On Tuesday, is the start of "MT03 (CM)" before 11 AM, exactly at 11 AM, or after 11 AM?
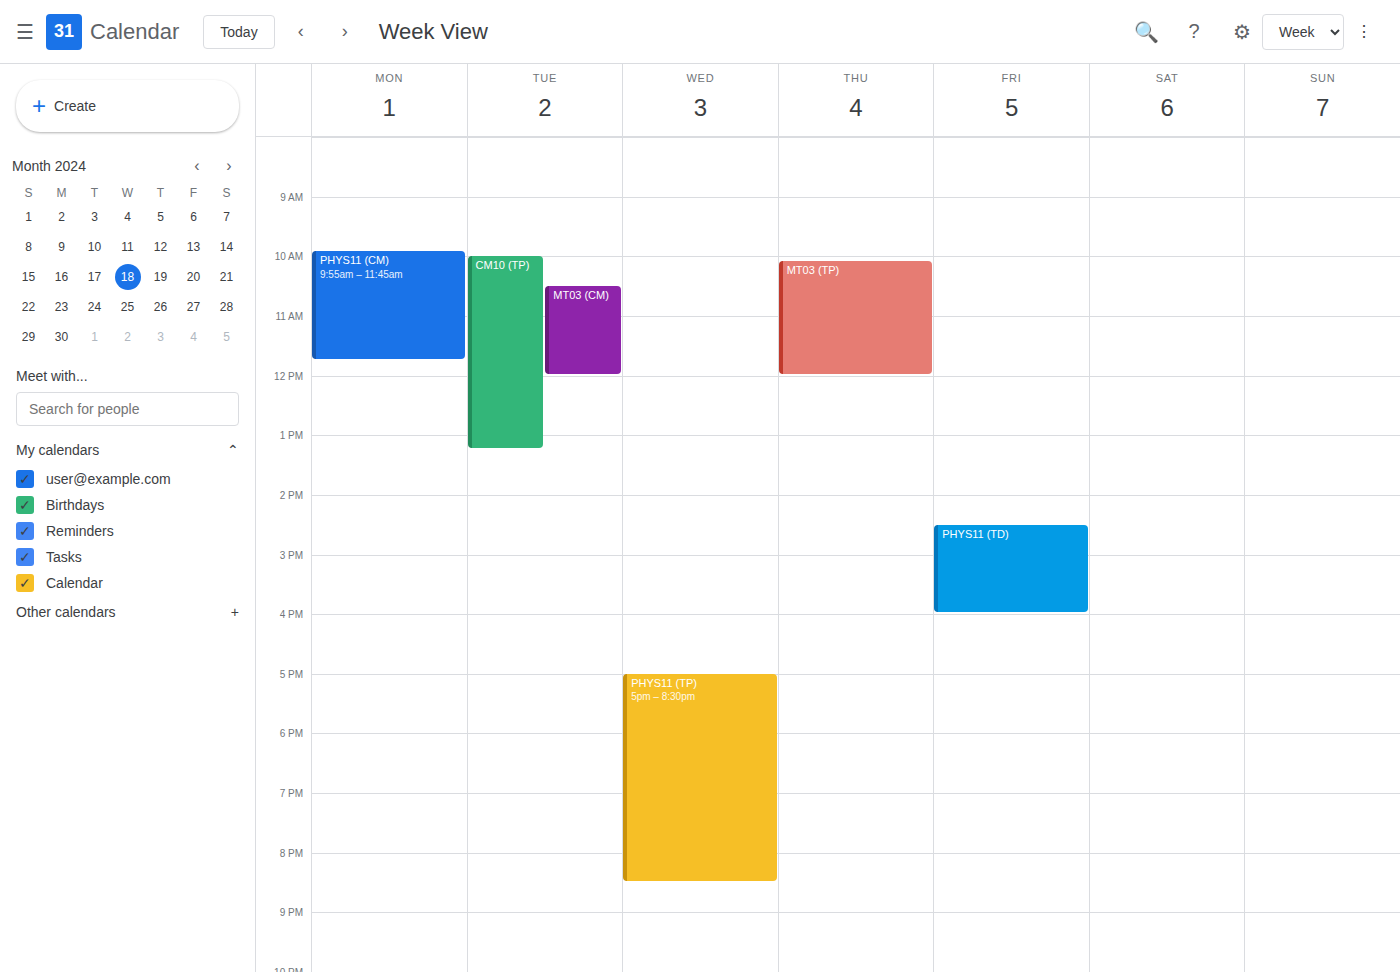
10:30 AM -- before 11 AM, 30 minutes above the 11 AM line.